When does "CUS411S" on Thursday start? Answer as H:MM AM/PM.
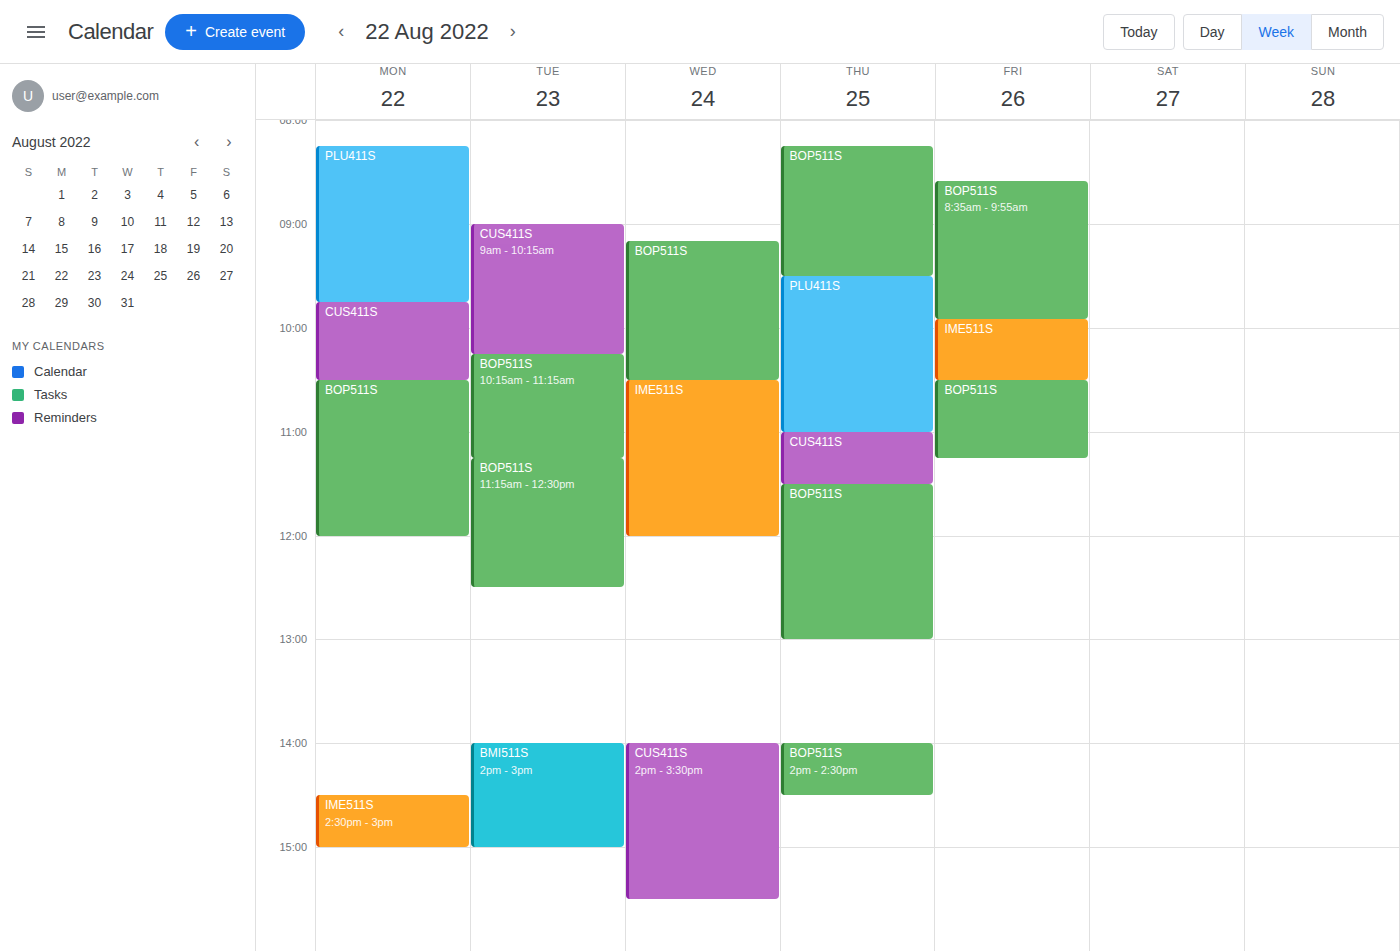
11:00 AM